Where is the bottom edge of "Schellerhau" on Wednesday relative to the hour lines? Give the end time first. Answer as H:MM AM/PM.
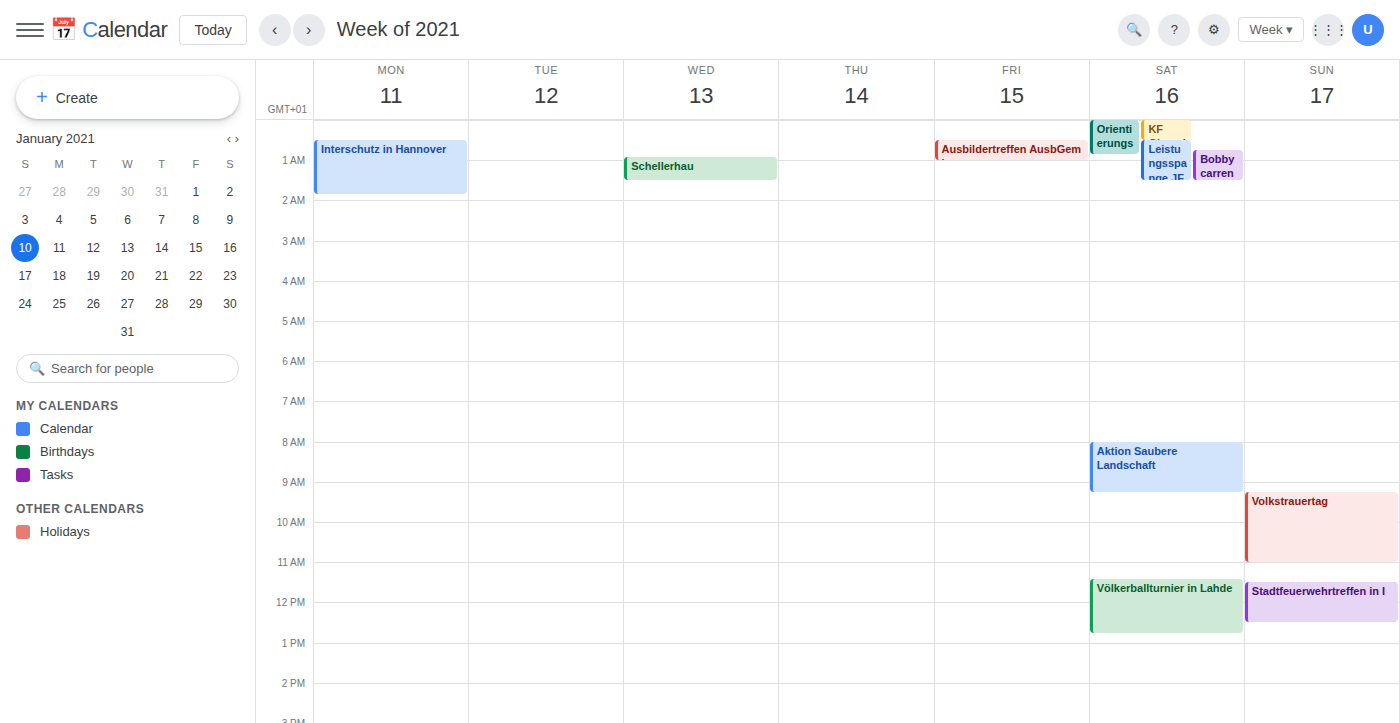
1:30 AM -- halfway between the 1 AM and 2 AM lines.